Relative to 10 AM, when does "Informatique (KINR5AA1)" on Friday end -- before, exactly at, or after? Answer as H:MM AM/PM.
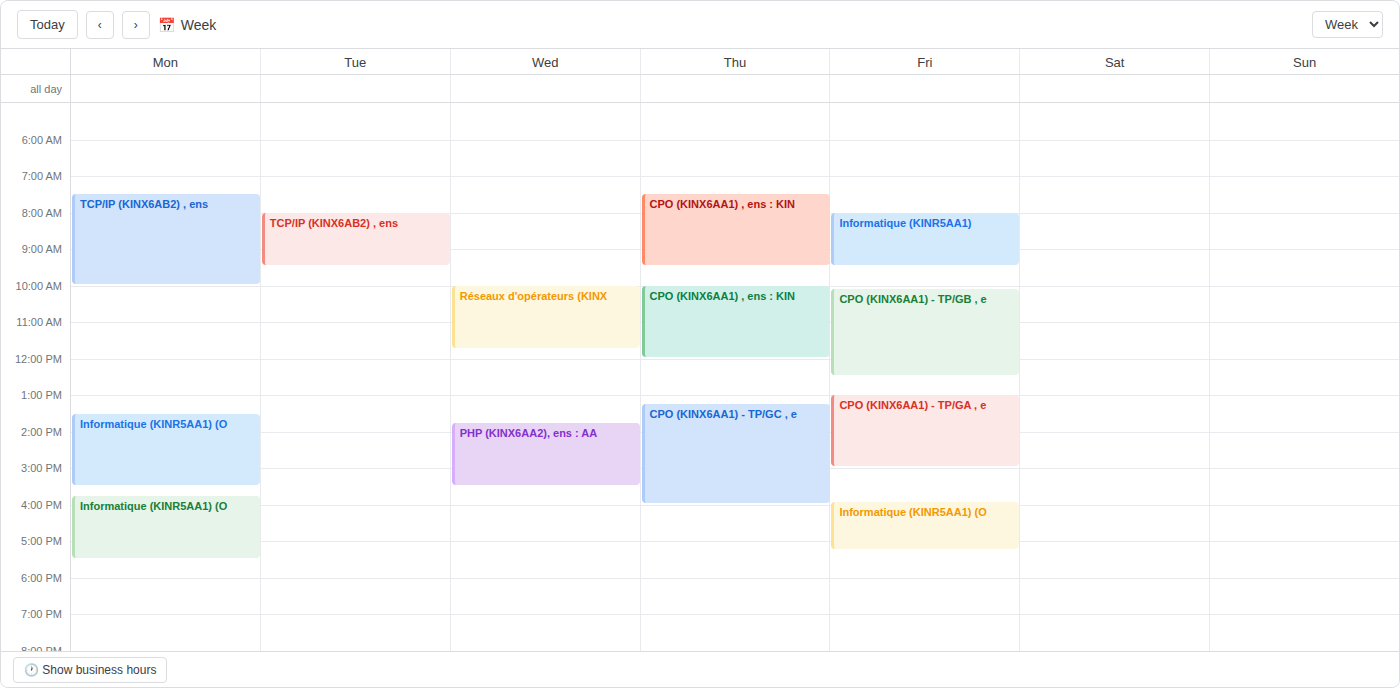
9:30 AM -- before 10 AM, 30 minutes above the 10 AM line.